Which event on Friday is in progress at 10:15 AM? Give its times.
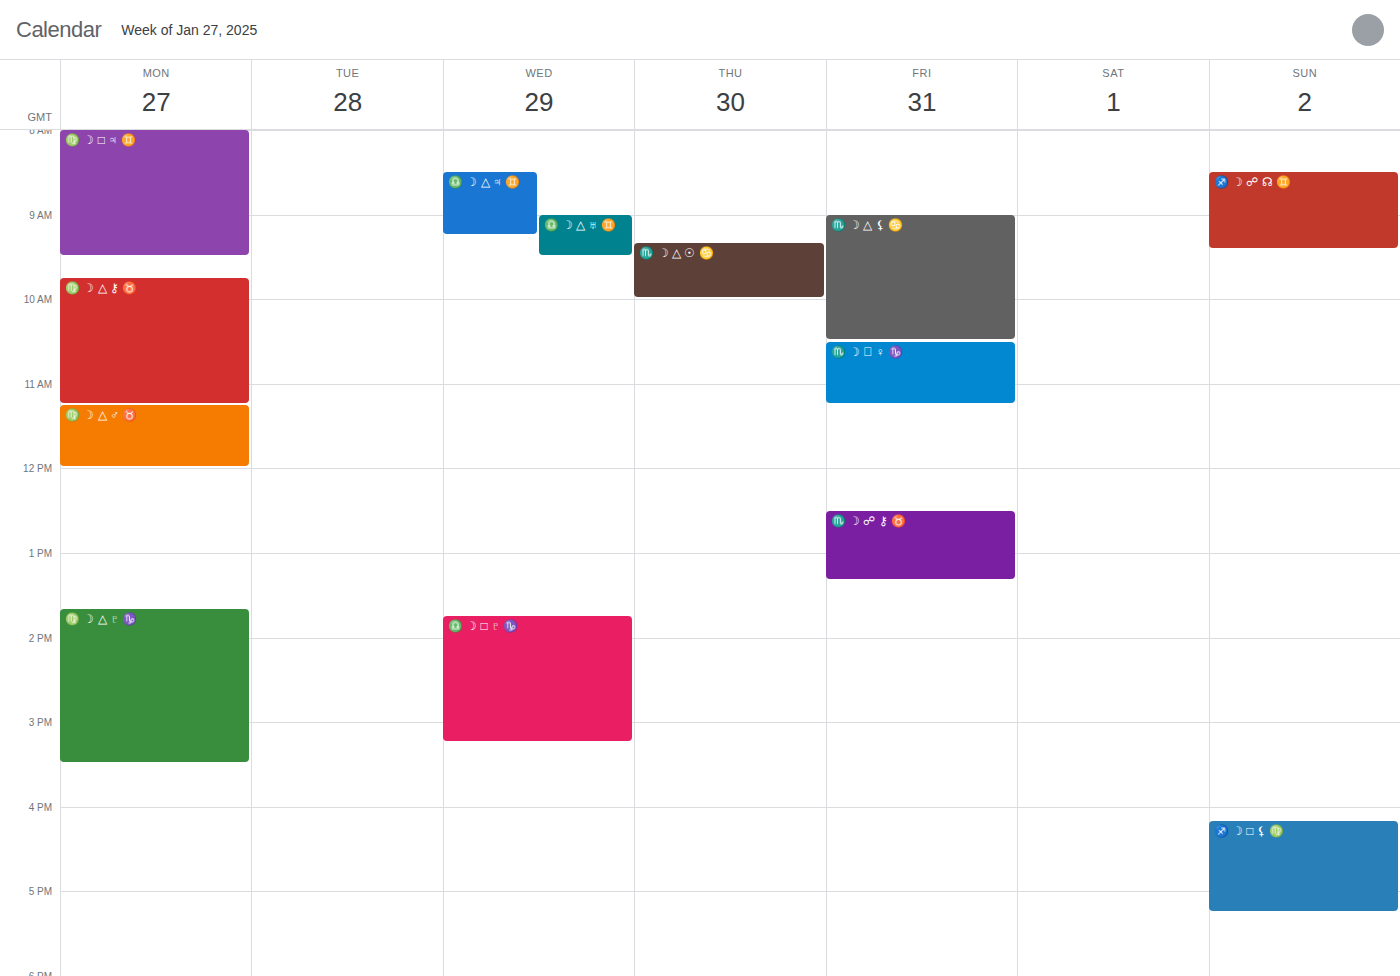
"♏️ ☽ △ ⚸ ♋️", 9:00 AM to 10:30 AM